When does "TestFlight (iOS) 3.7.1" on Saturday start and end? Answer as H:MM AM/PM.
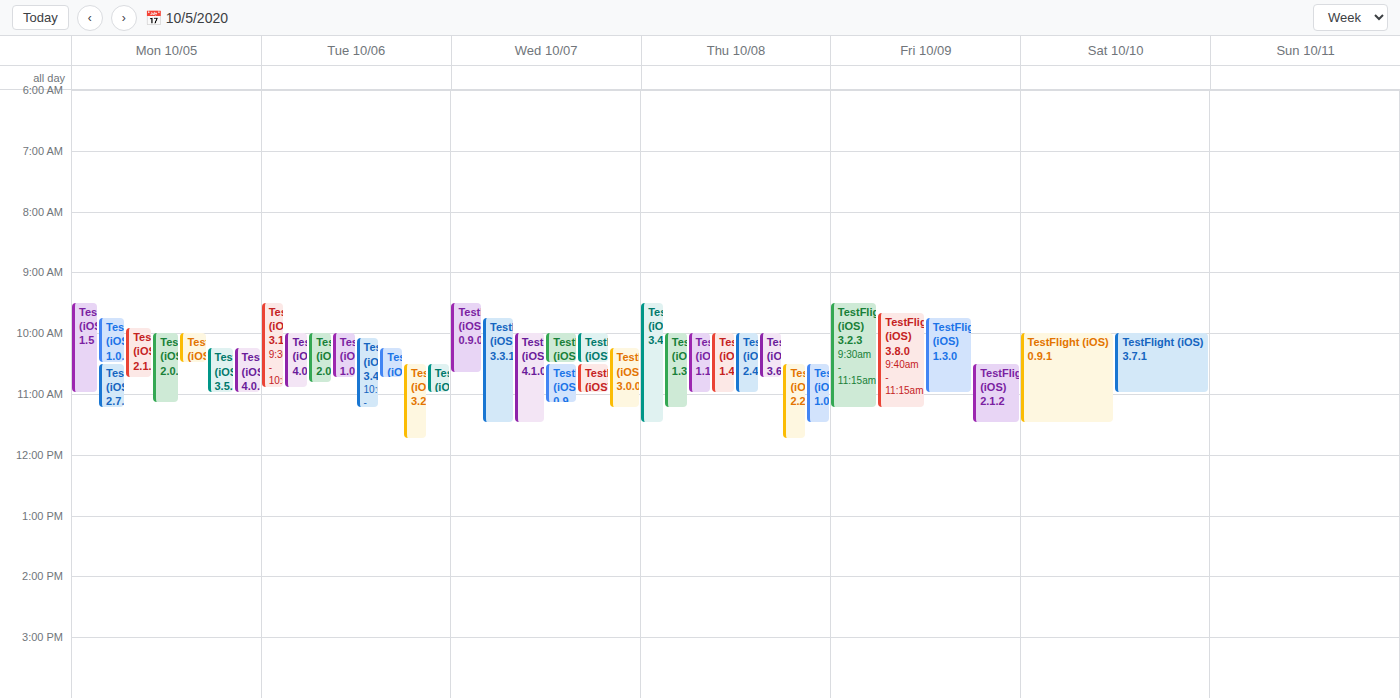
10:00 AM to 11:00 AM